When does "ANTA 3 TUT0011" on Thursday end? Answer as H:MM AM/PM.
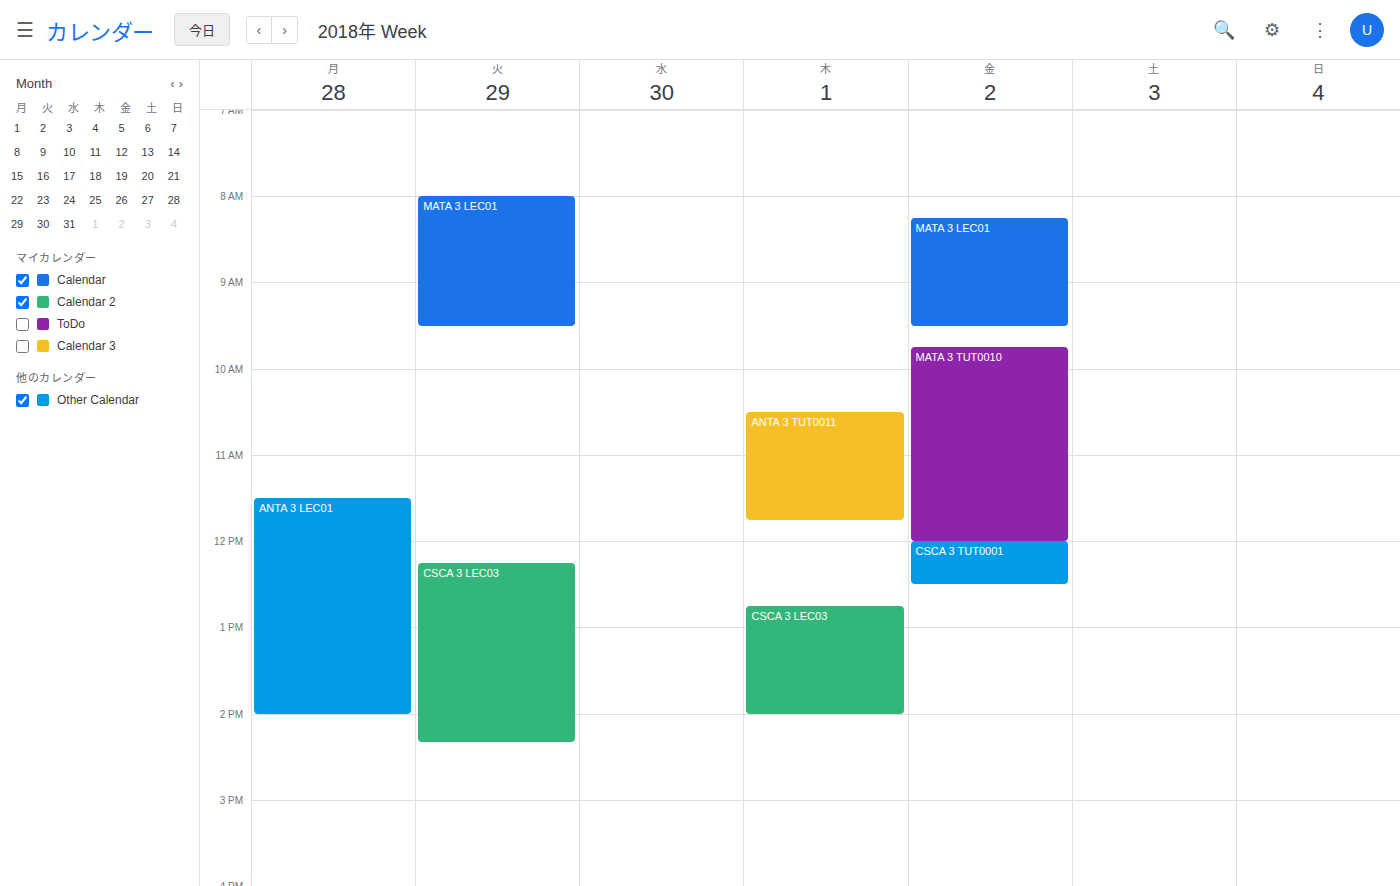
11:45 AM